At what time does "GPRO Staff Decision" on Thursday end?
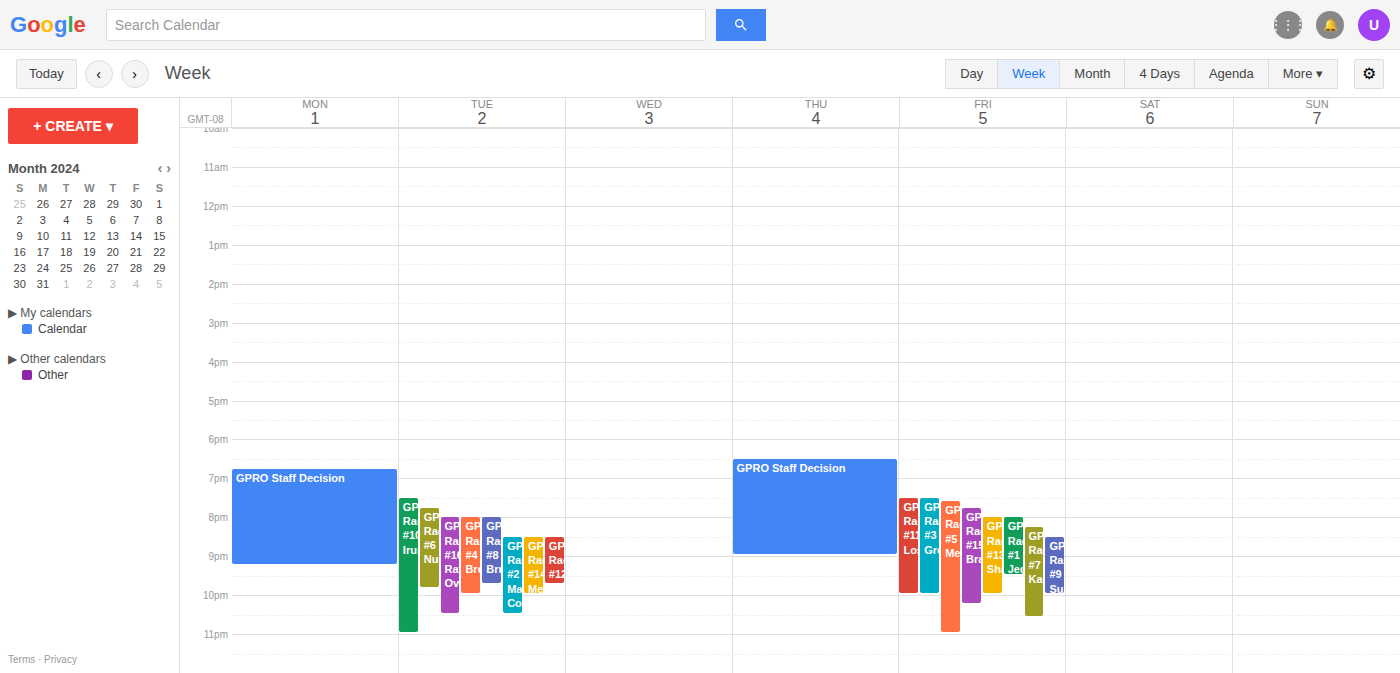
9:00 PM